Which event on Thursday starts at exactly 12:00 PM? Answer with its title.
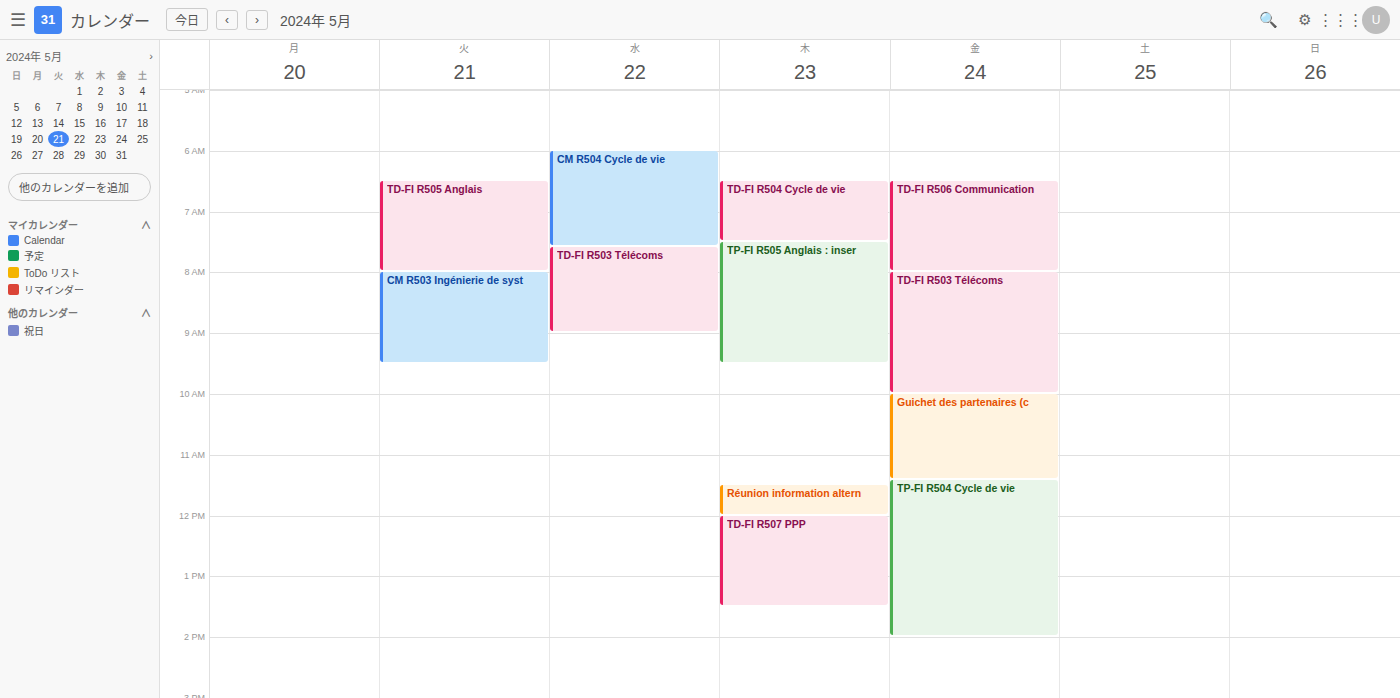
"TD-FI R507 PPP"